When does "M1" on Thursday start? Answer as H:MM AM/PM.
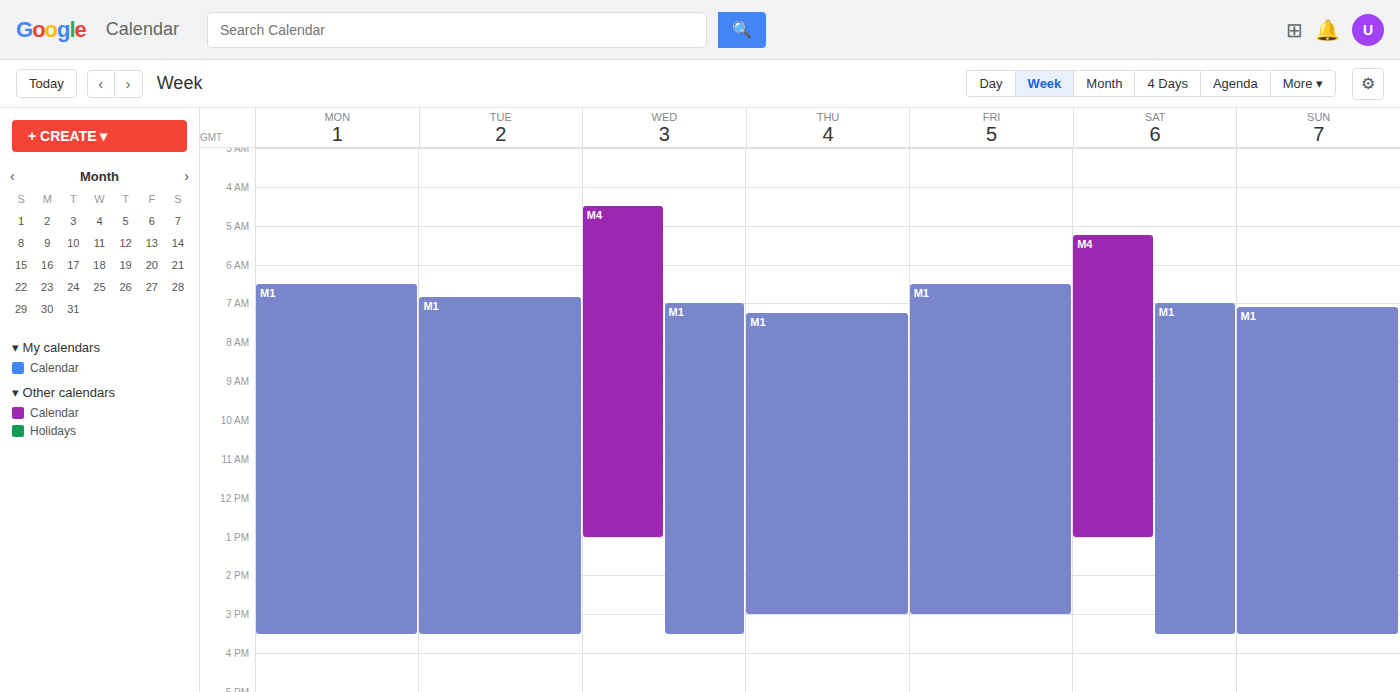
7:15 AM